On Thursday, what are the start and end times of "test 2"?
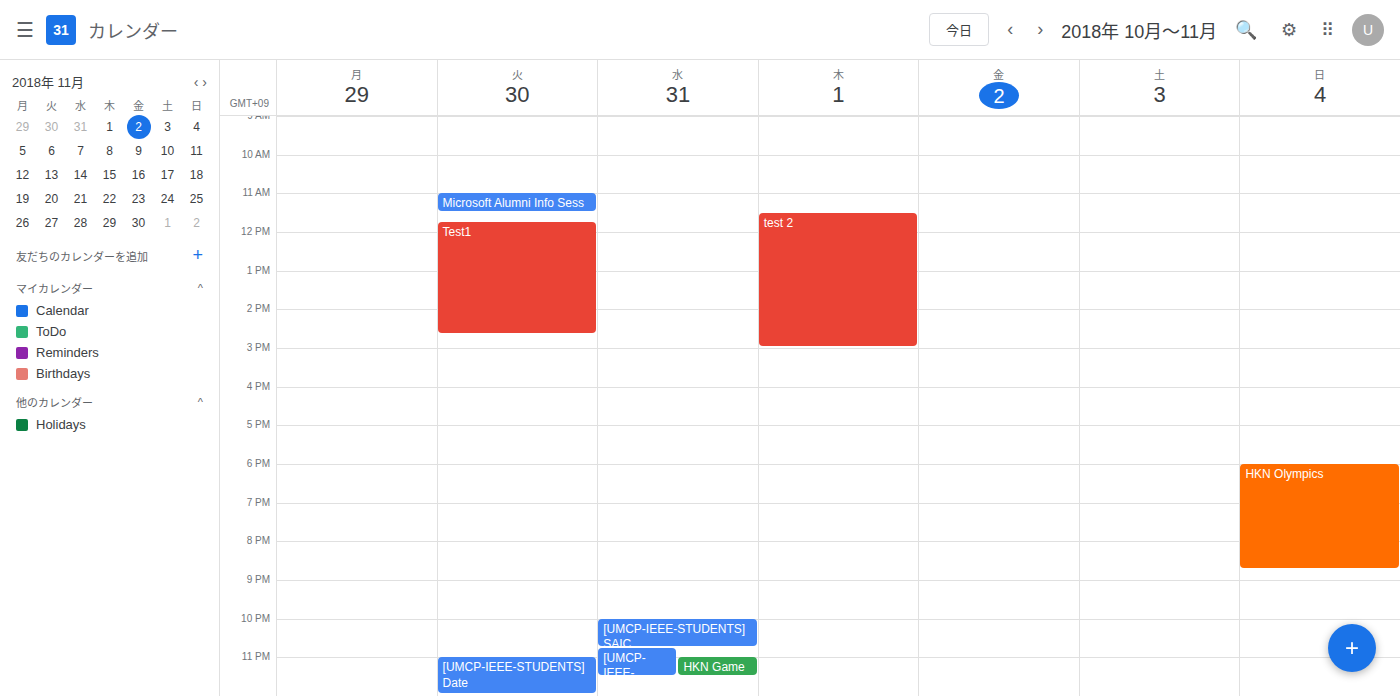
11:30 AM to 3:00 PM